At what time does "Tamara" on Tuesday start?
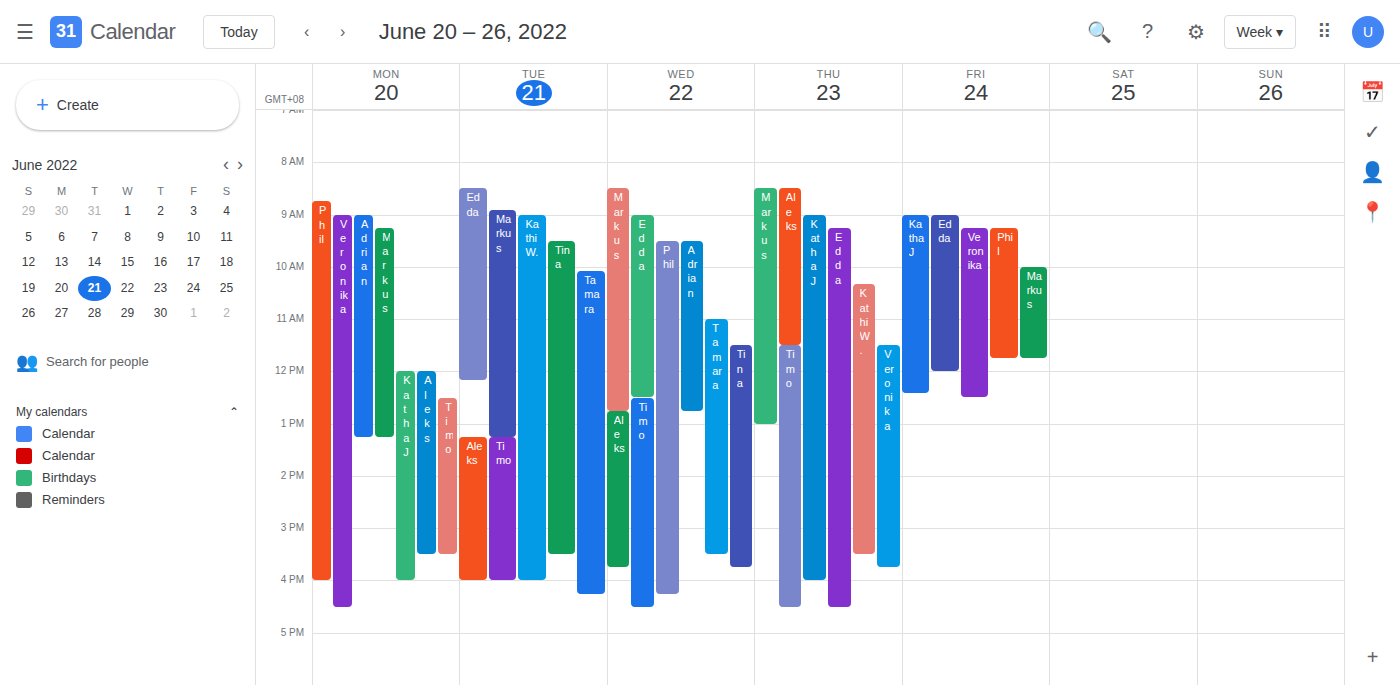
10:05 AM